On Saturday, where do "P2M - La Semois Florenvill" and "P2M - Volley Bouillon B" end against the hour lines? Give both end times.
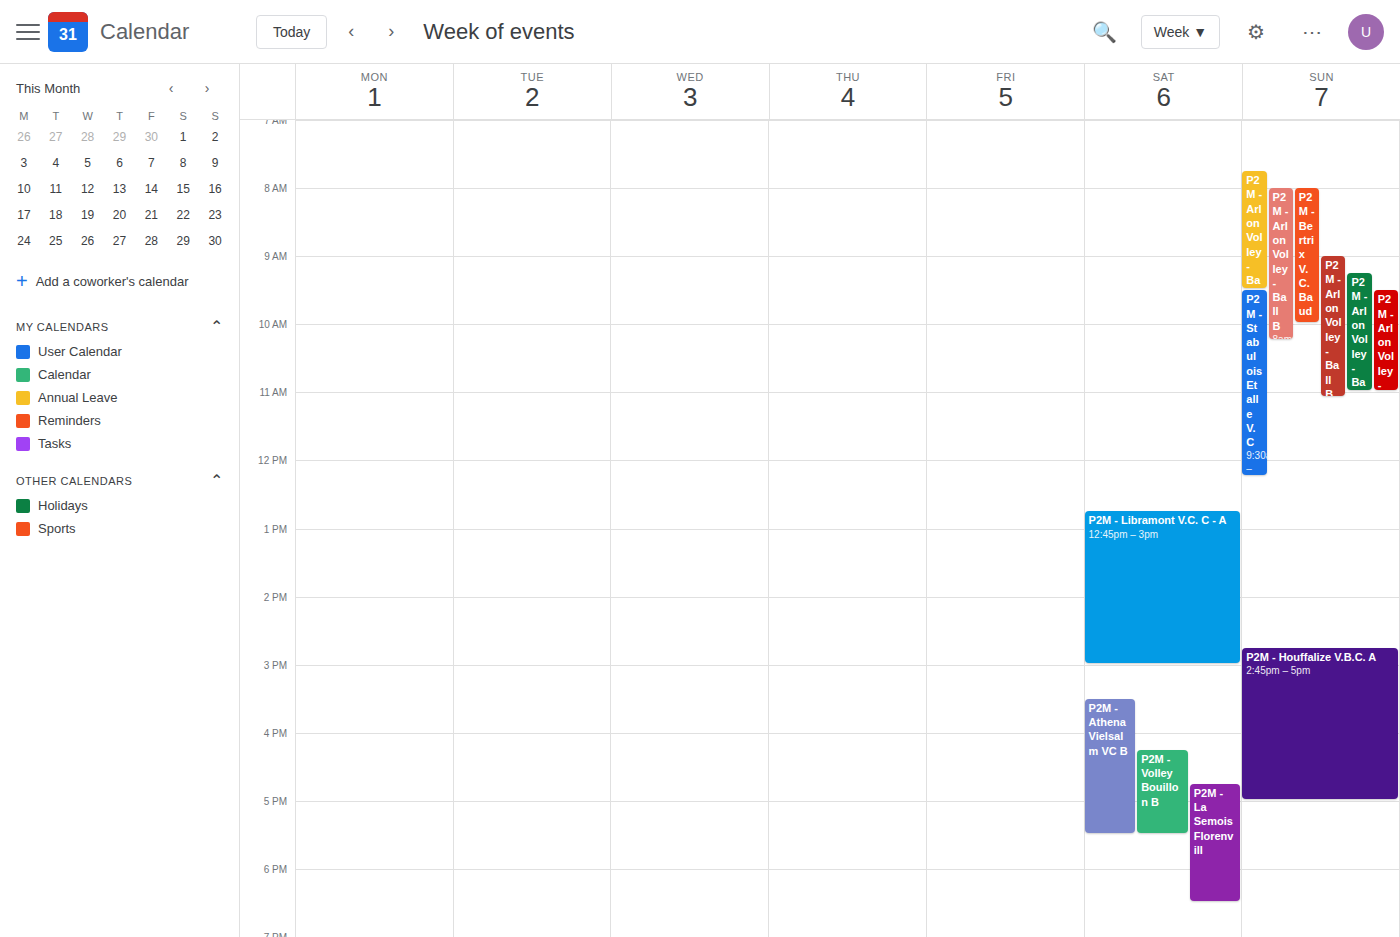
"P2M - La Semois Florenvill": 6:30 PM, halfway between the 6 PM and 7 PM lines. "P2M - Volley Bouillon B": 5:30 PM, halfway between the 5 PM and 6 PM lines.